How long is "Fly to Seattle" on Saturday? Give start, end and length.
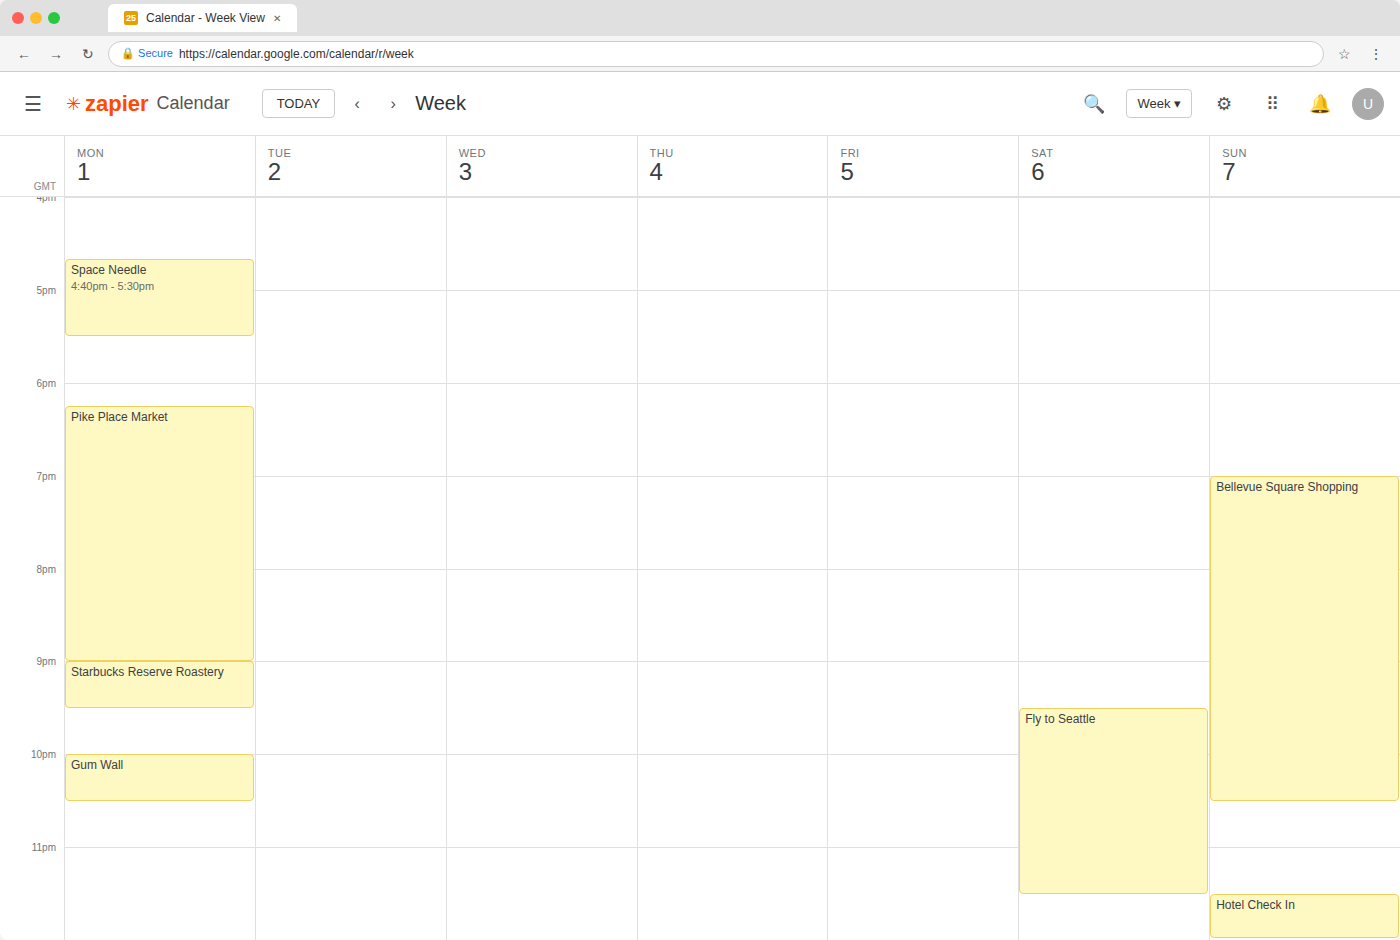
9:30 PM to 11:30 PM, 2 hours